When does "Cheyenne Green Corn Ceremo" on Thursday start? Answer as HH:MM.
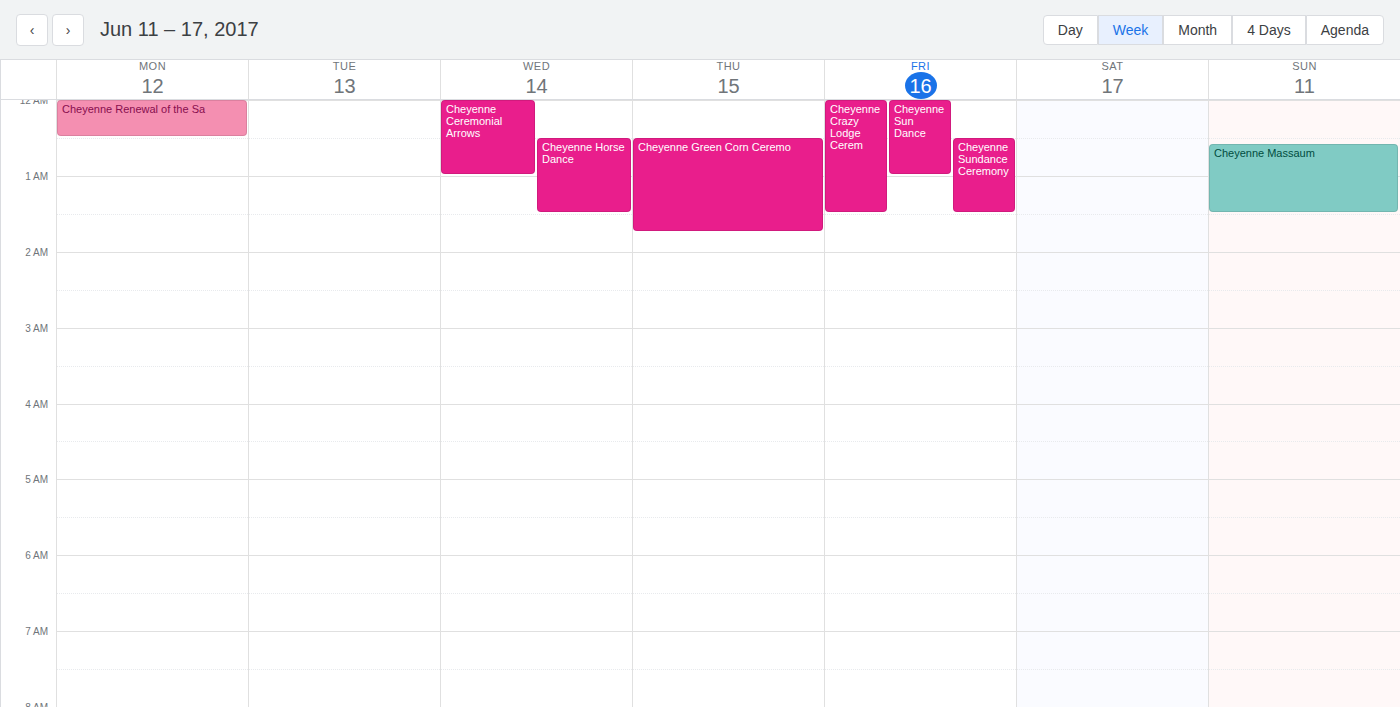
00:30